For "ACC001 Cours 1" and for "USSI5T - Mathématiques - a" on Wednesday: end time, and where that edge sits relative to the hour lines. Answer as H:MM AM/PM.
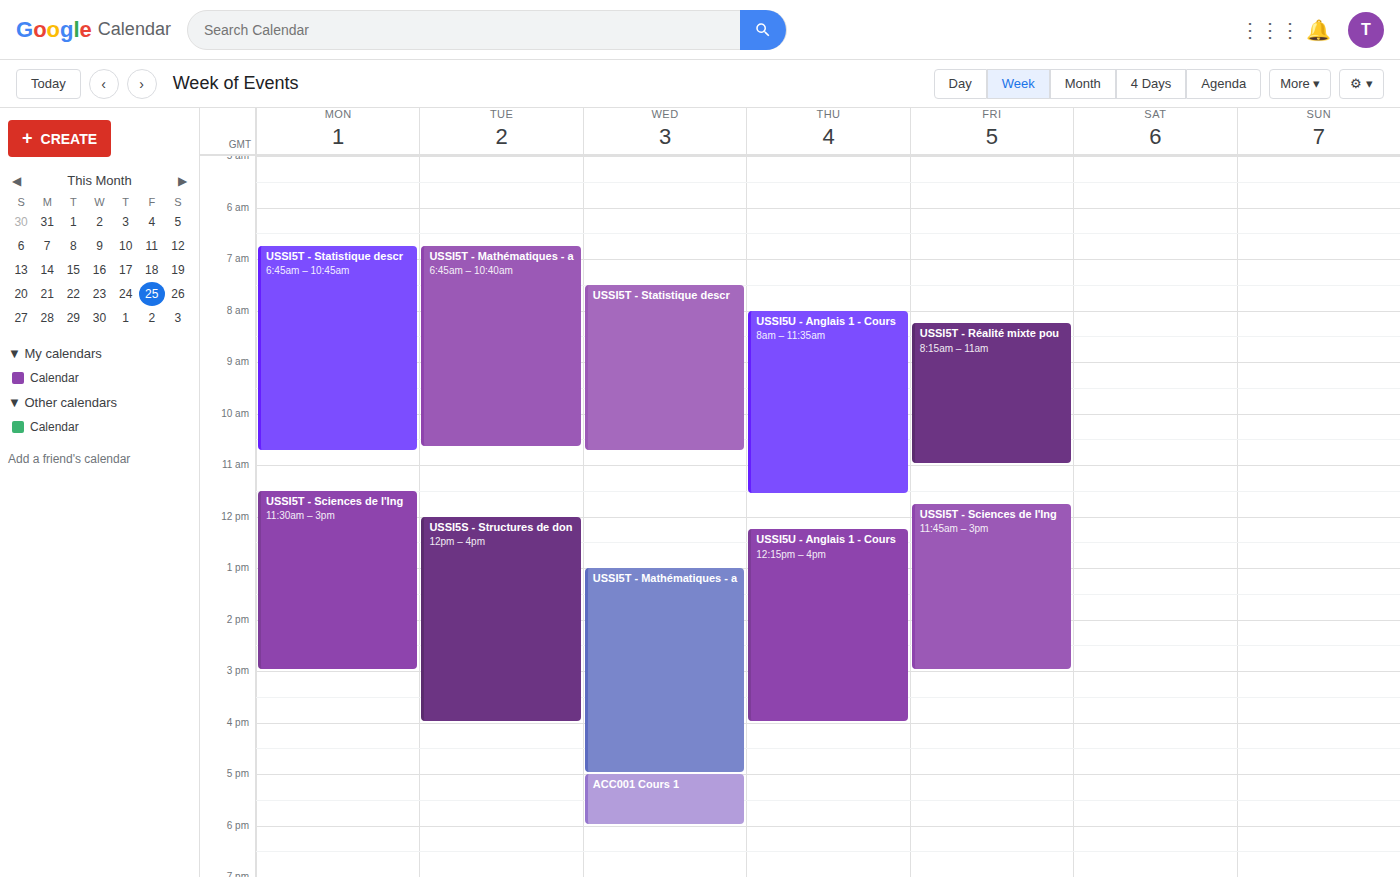
"ACC001 Cours 1": 6:00 PM, exactly on the 6 PM line. "USSI5T - Mathématiques - a": 5:00 PM, exactly on the 5 PM line.